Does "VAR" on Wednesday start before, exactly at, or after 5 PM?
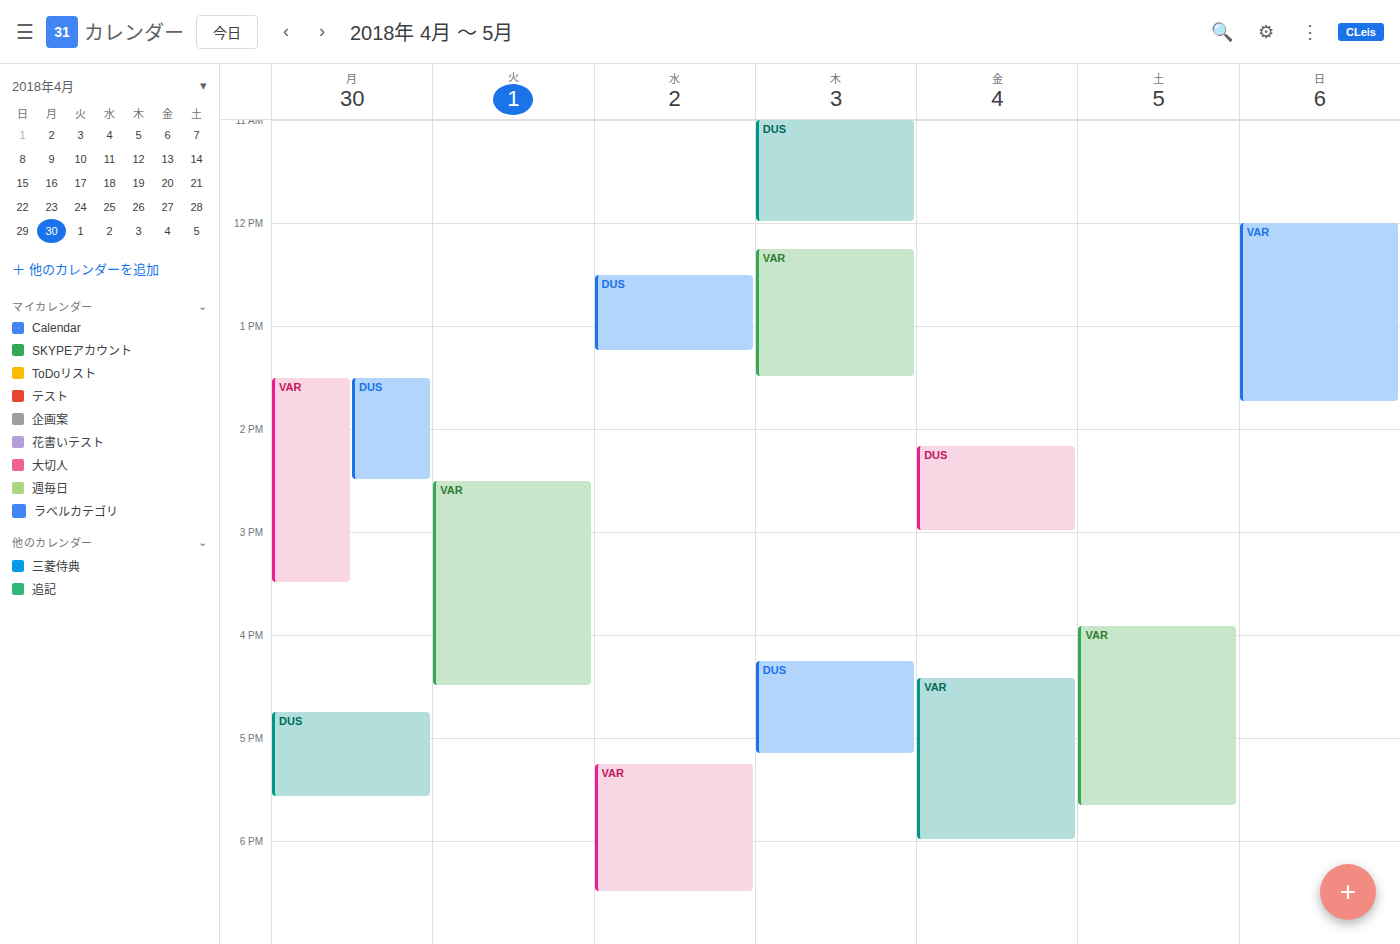
5:15 PM -- after 5 PM, 15 minutes below the 5 PM line.